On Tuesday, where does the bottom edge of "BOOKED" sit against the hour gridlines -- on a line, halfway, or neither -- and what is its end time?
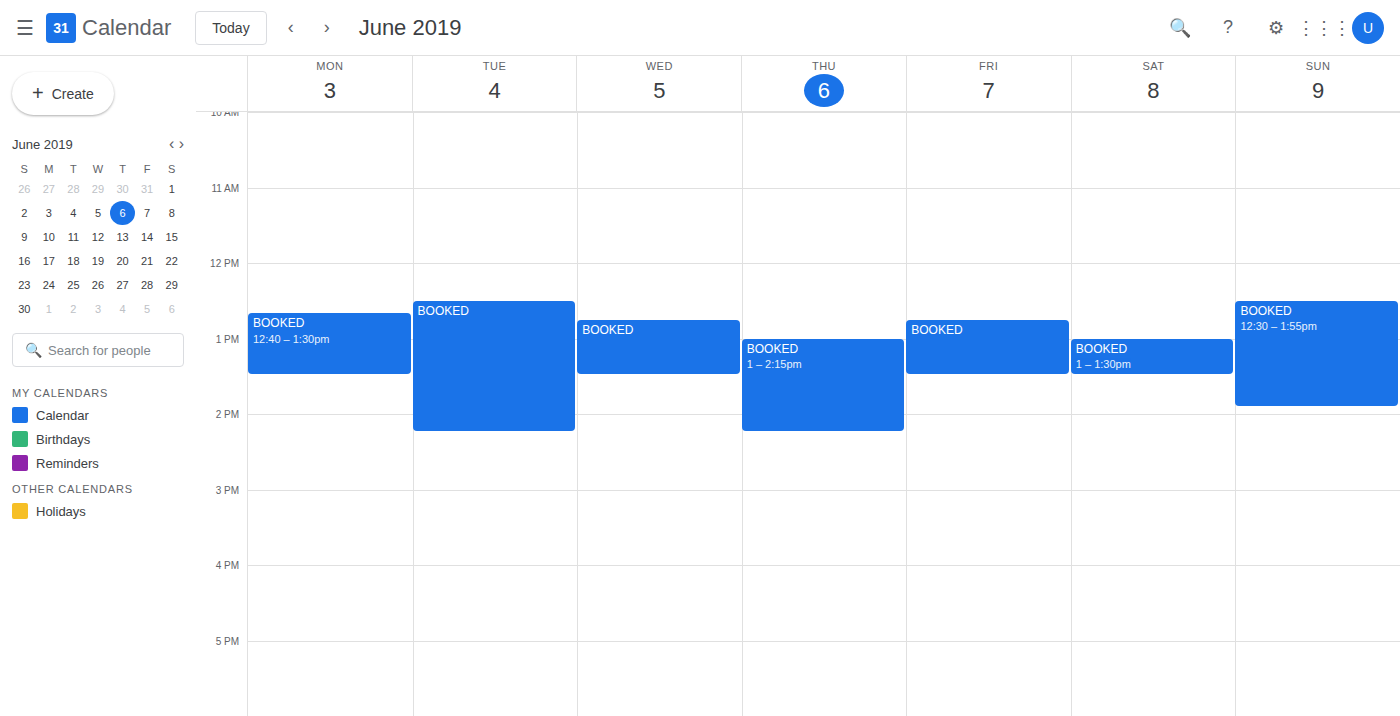
2:15 PM -- neither: a quarter of the way from the 2 PM line to the 3 PM line.